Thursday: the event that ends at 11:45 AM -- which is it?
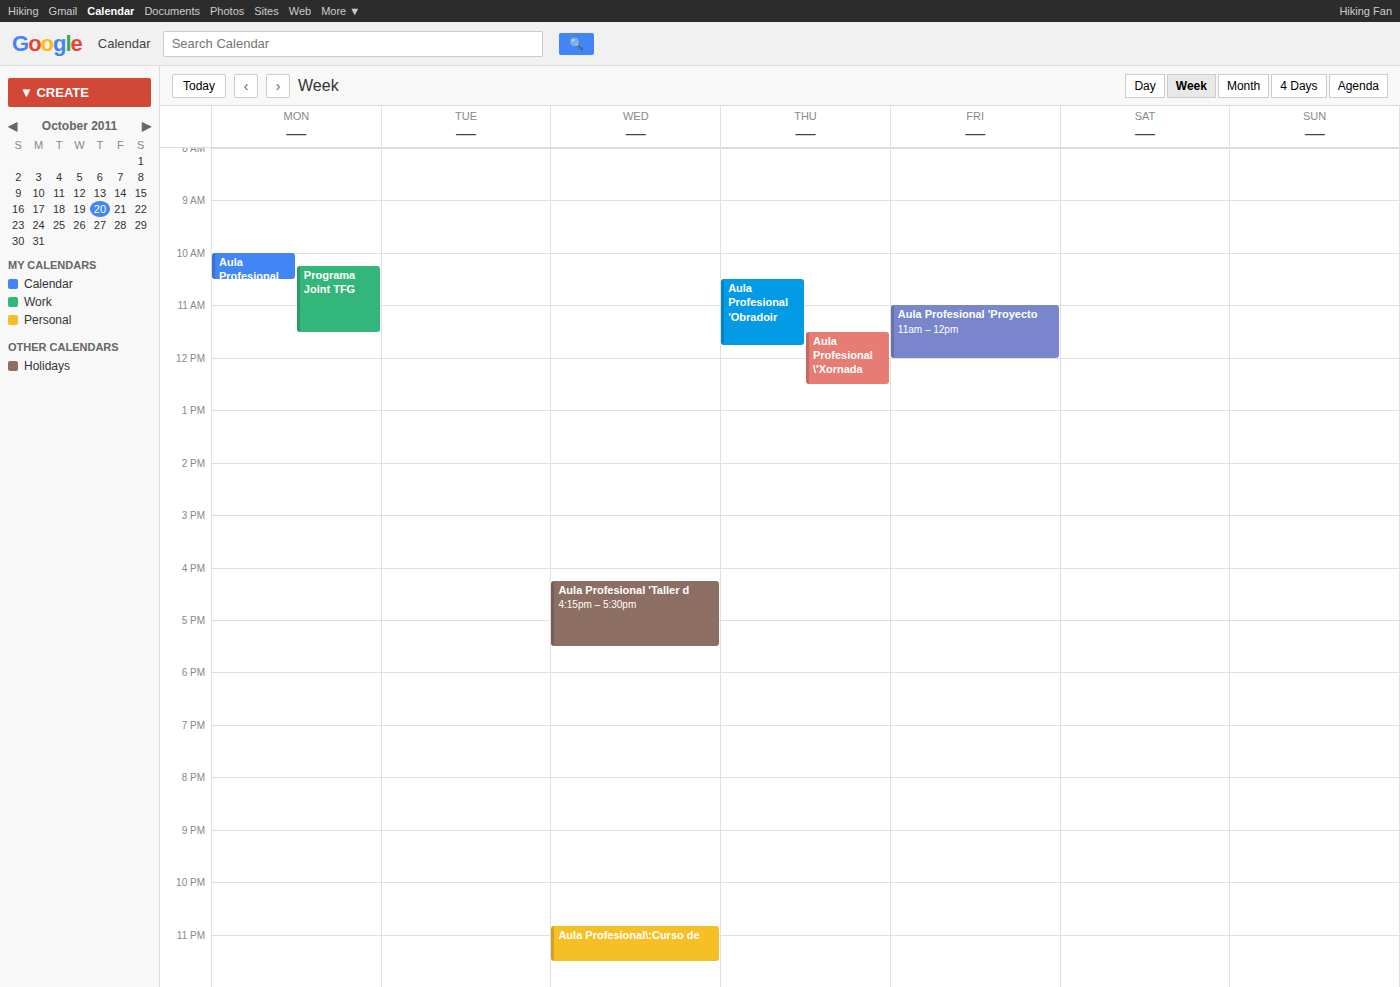
"Aula Profesional 'Obradoir"